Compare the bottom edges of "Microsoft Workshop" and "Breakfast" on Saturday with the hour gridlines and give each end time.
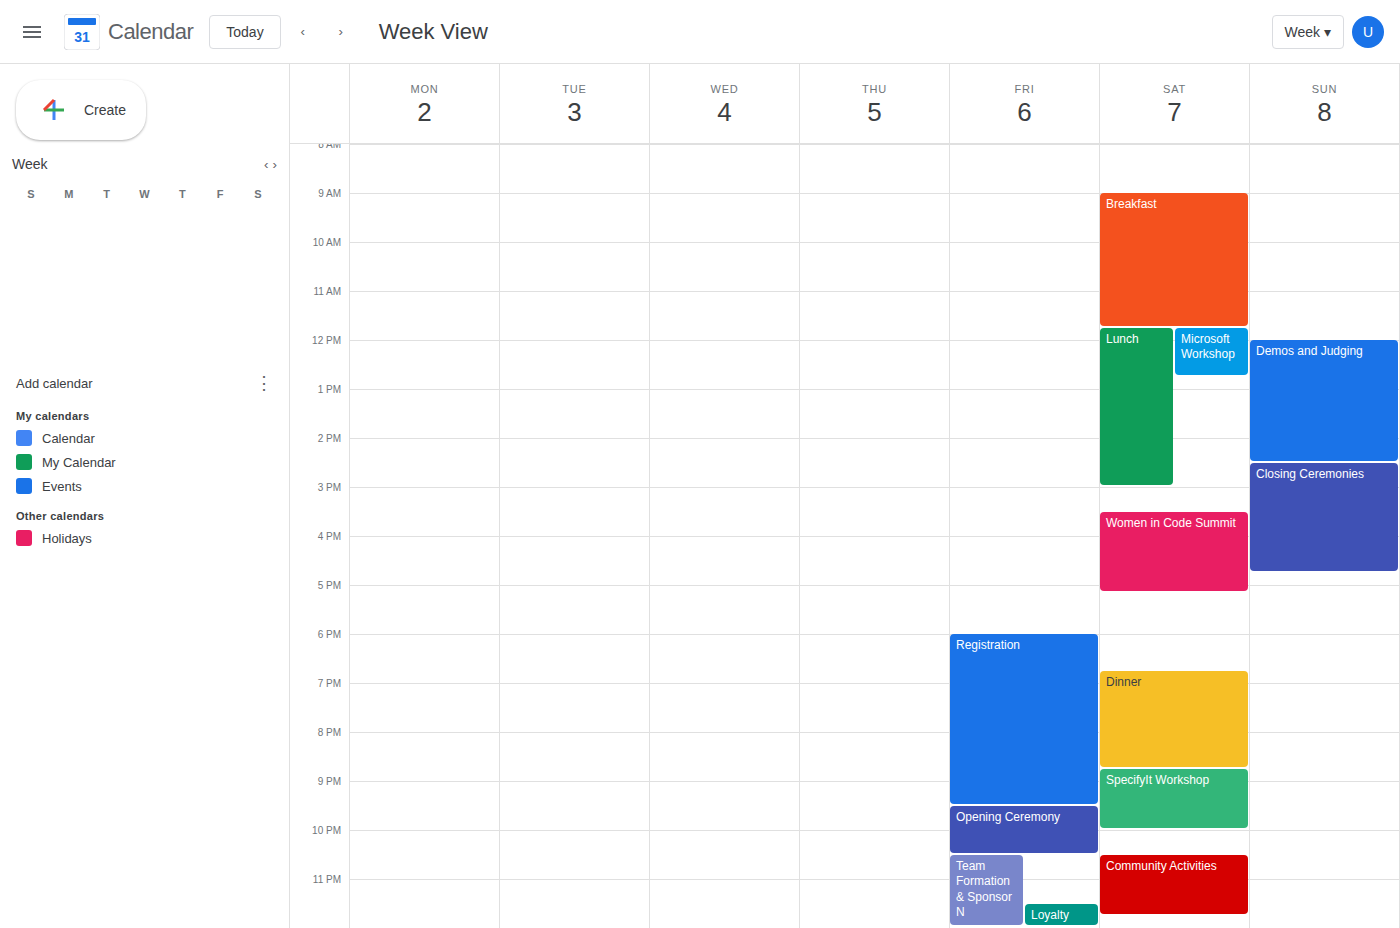
"Microsoft Workshop": 12:45 PM, neither: three quarters of the way from the 12 PM line to the 1 PM line. "Breakfast": 11:45 AM, neither: three quarters of the way from the 11 AM line to the 12 PM line.